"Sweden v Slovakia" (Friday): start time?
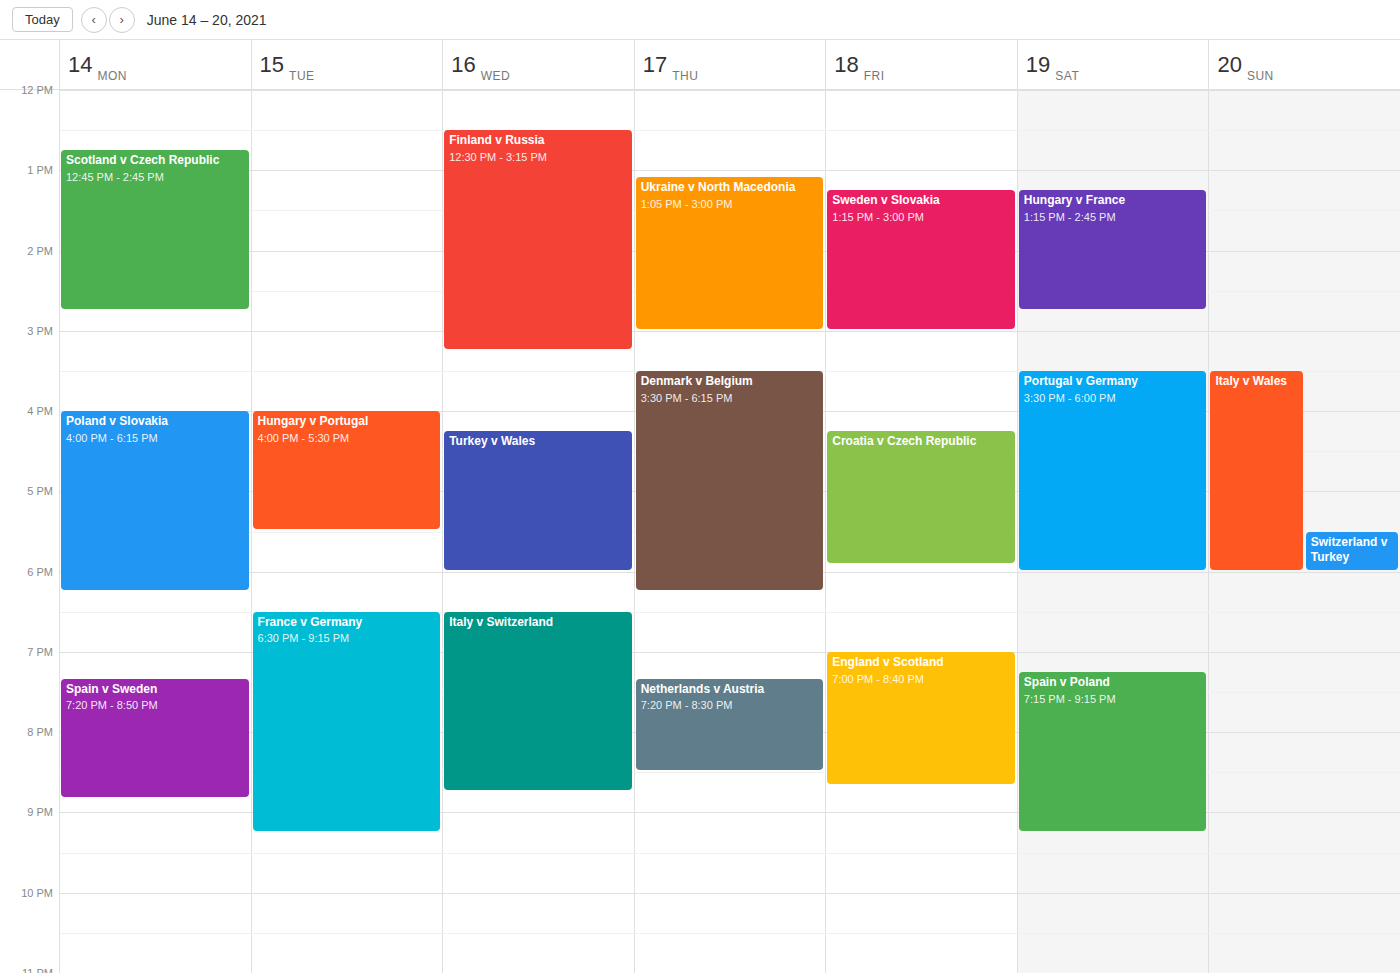
1:15 PM